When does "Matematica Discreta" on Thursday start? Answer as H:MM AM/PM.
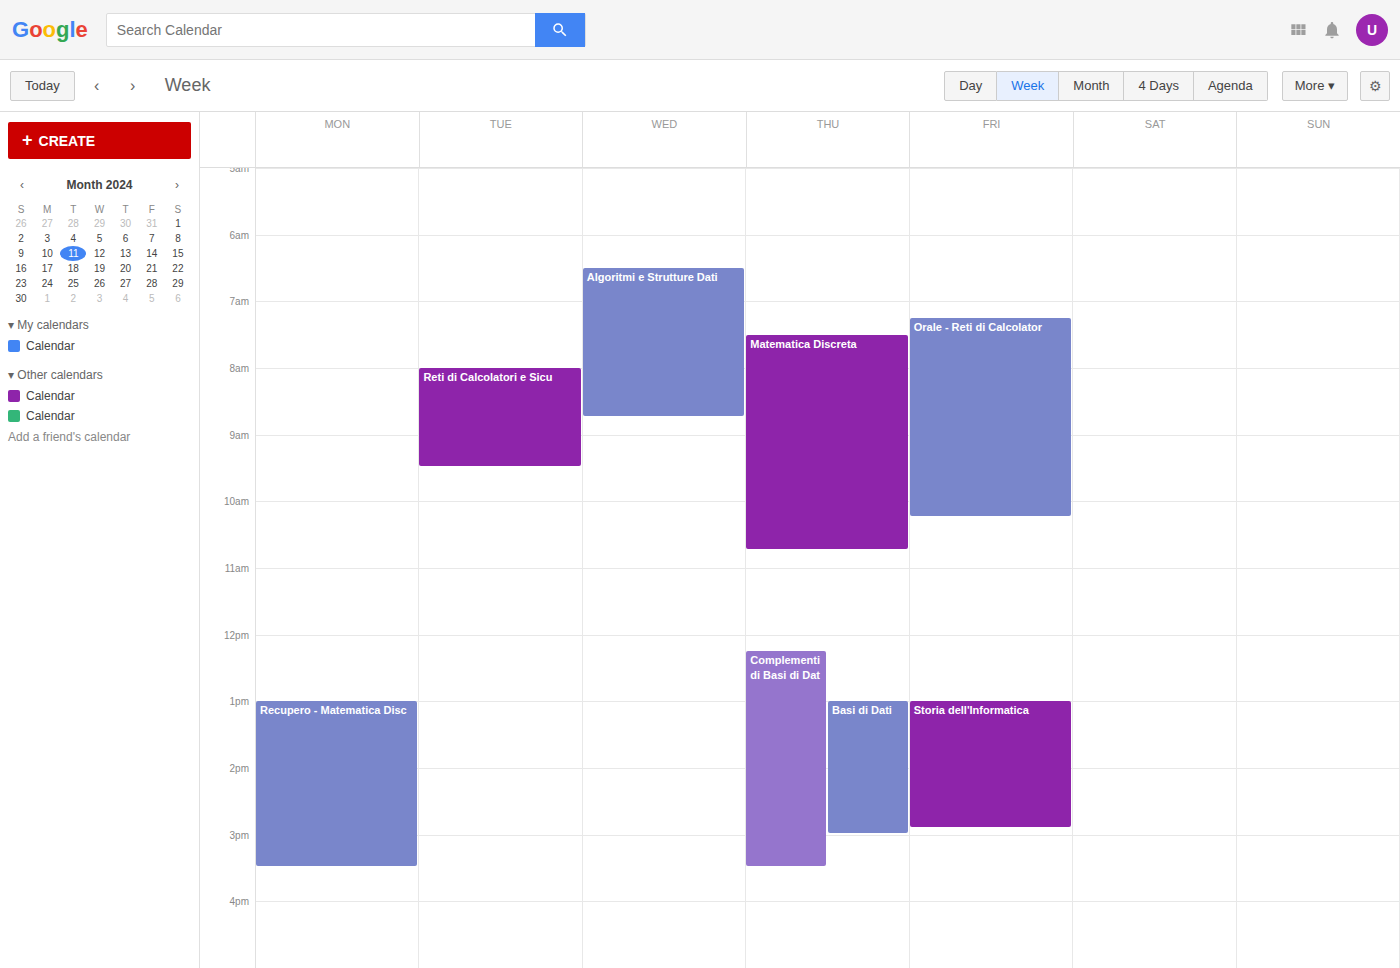
7:30 AM